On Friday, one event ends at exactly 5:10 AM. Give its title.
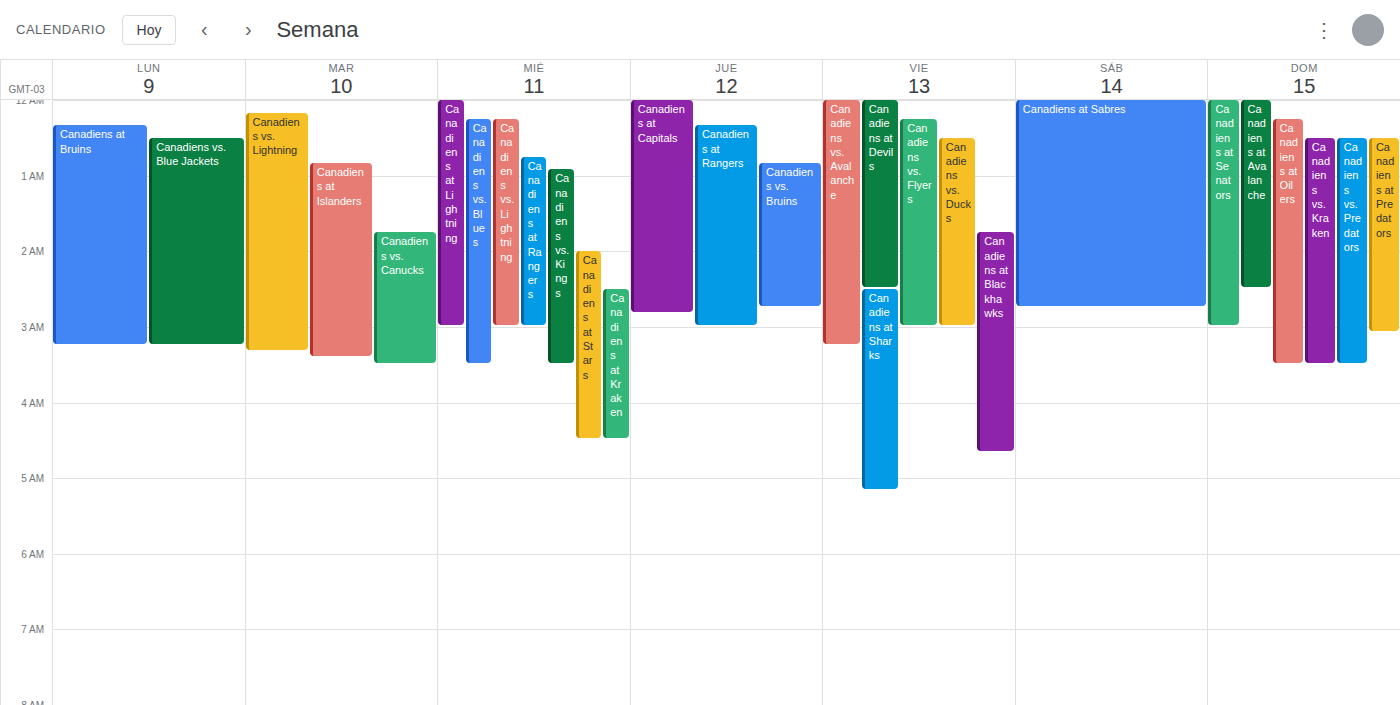
"Canadiens at Sharks"